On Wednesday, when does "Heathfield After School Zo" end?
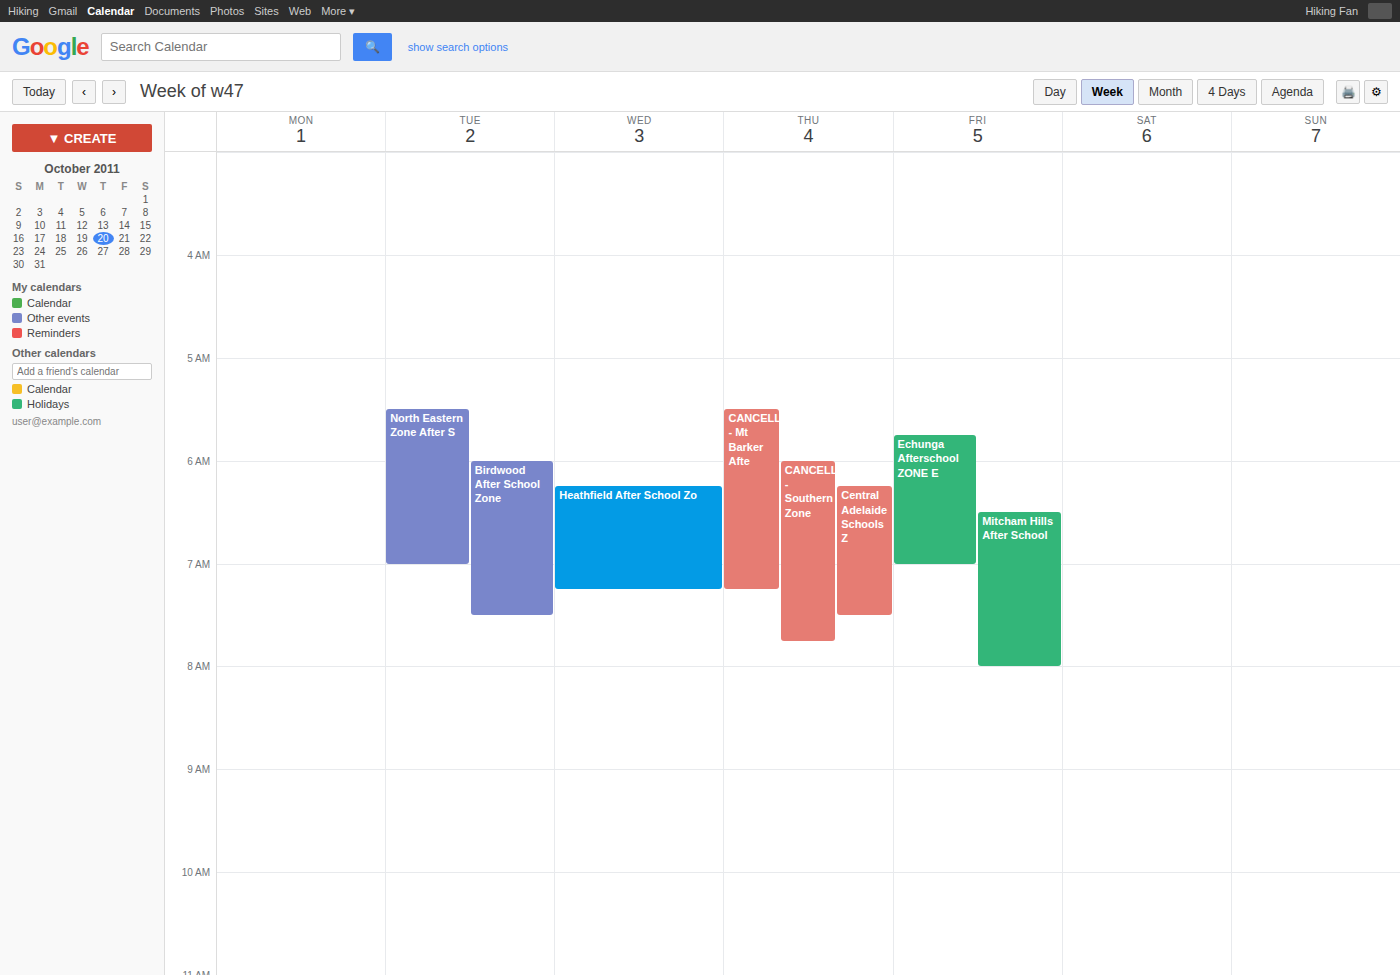
07:15